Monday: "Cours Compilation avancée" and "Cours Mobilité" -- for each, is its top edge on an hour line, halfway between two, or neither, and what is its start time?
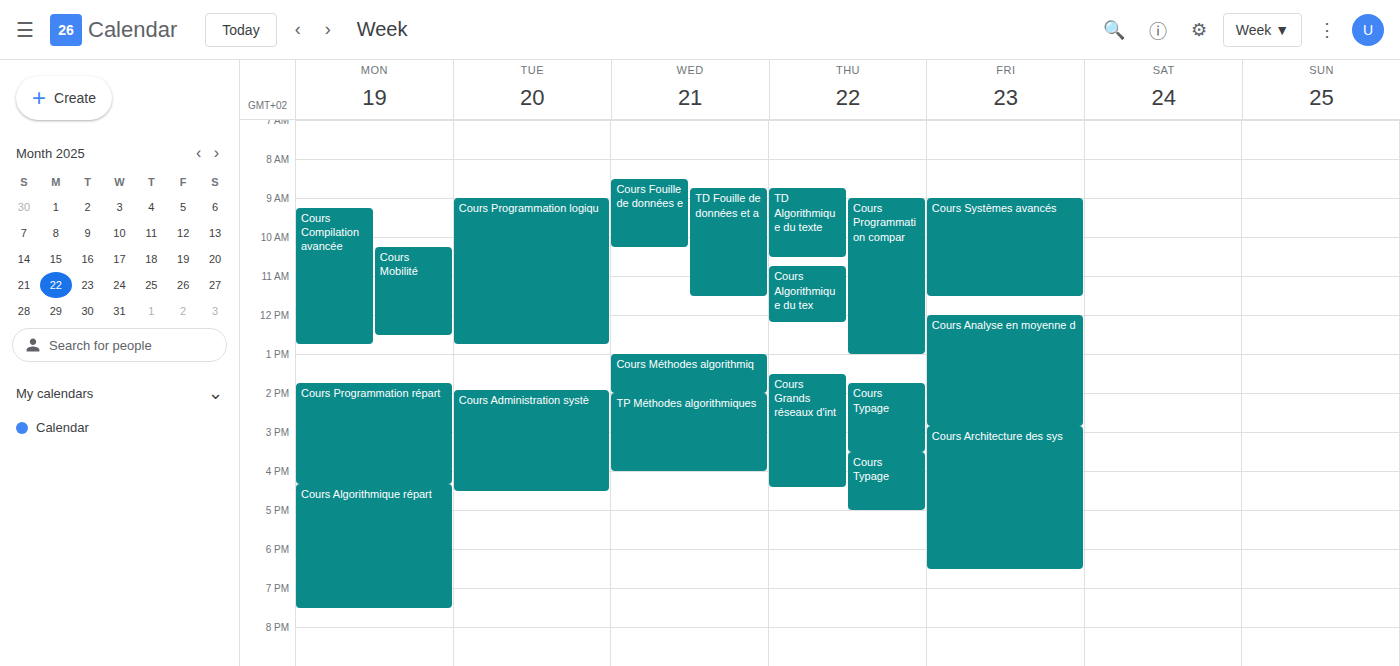
"Cours Compilation avancée": 9:15 AM, neither: a quarter of the way from the 9 AM line to the 10 AM line. "Cours Mobilité": 10:15 AM, neither: a quarter of the way from the 10 AM line to the 11 AM line.